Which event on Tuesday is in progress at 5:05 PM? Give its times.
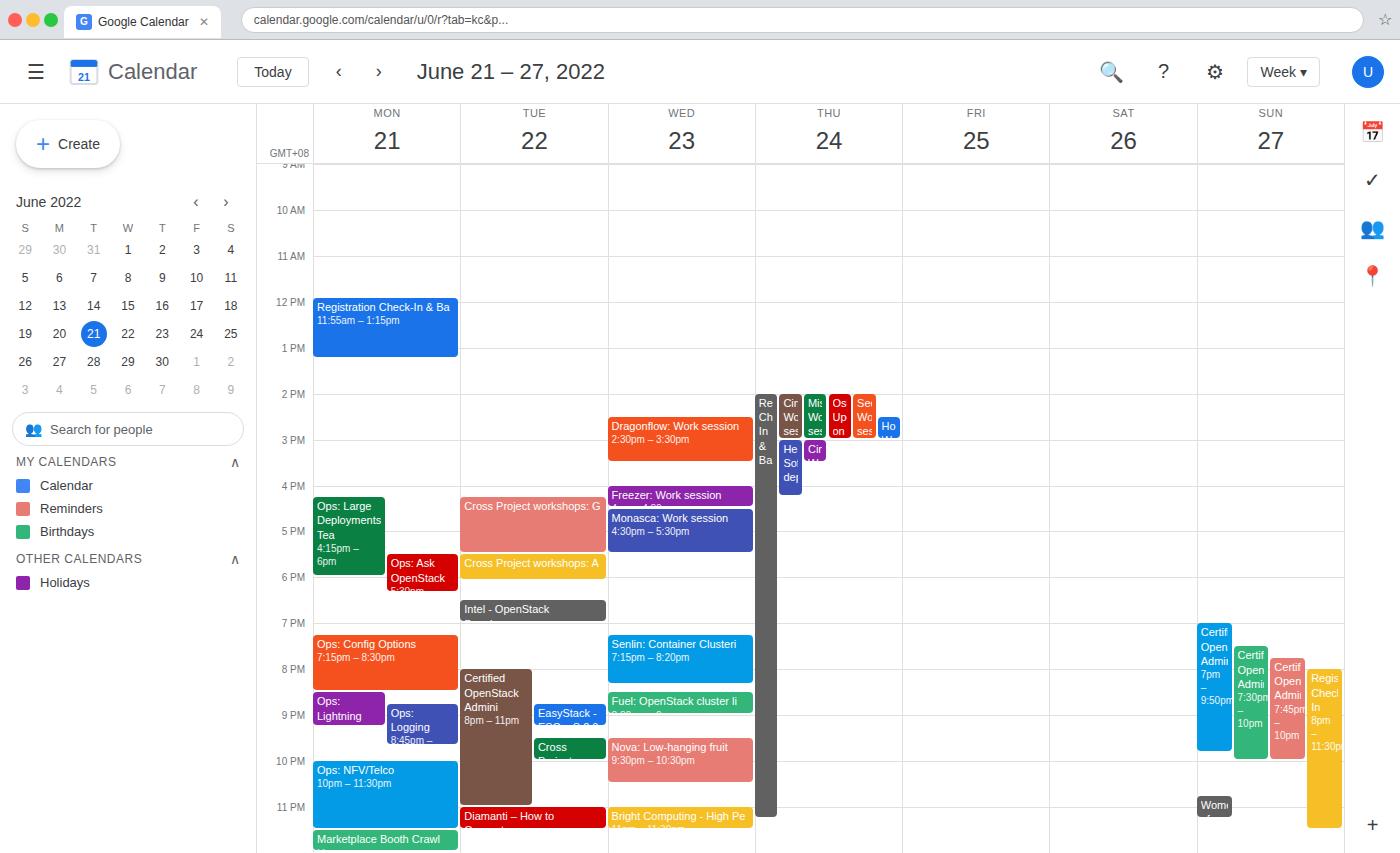
"Cross Project workshops: G", 4:15 PM to 5:30 PM